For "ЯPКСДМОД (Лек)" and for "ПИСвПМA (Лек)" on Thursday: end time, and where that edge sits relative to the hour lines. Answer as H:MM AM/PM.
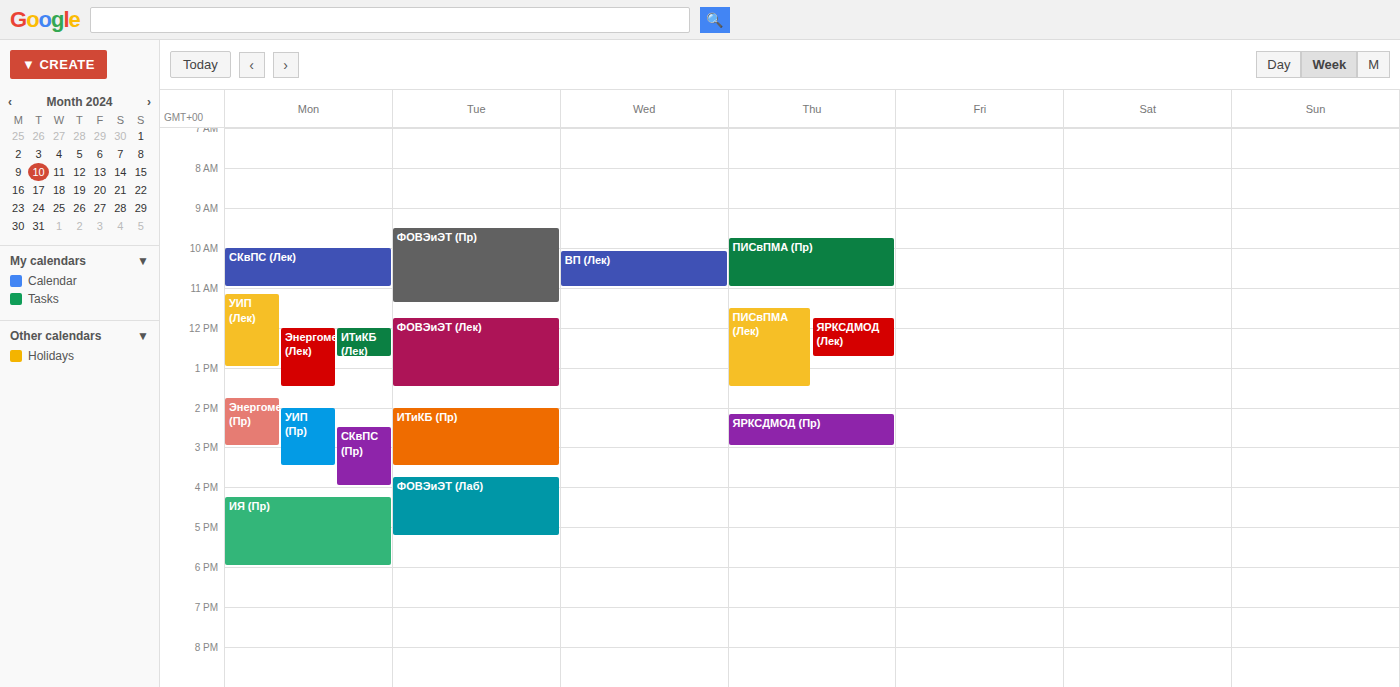
"ЯPКСДМОД (Лек)": 12:45 PM, neither: three quarters of the way from the 12 PM line to the 1 PM line. "ПИСвПМA (Лек)": 1:30 PM, halfway between the 1 PM and 2 PM lines.